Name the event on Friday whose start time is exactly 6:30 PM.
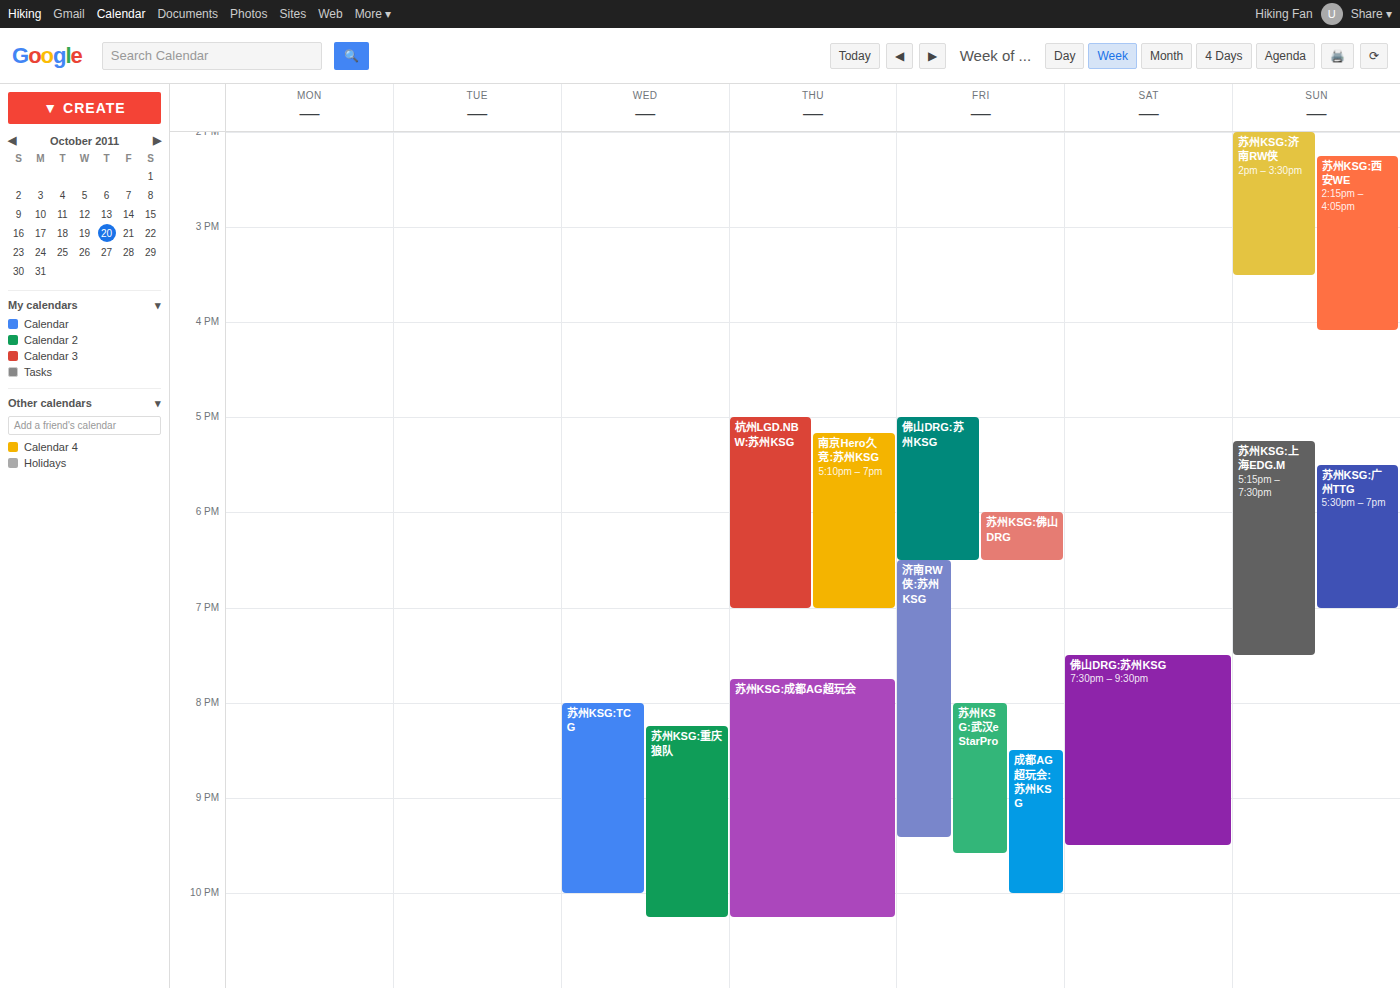
"济南RW侠:苏州KSG"